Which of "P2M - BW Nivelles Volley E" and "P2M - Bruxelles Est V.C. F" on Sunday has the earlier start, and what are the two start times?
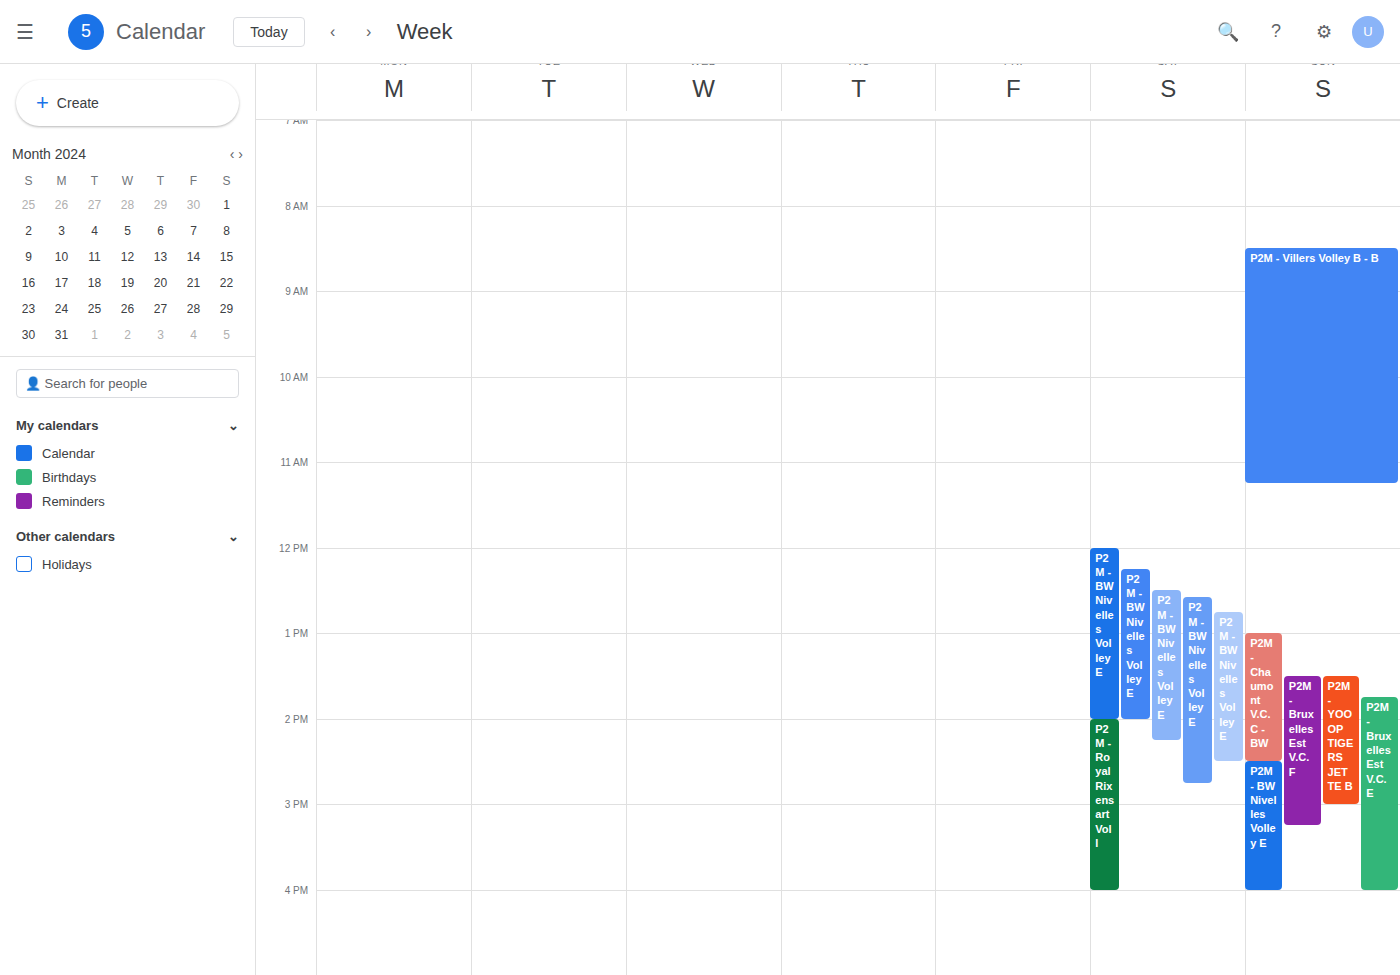
"P2M - Bruxelles Est V.C. F" 1:30 PM; "P2M - BW Nivelles Volley E" 2:30 PM.